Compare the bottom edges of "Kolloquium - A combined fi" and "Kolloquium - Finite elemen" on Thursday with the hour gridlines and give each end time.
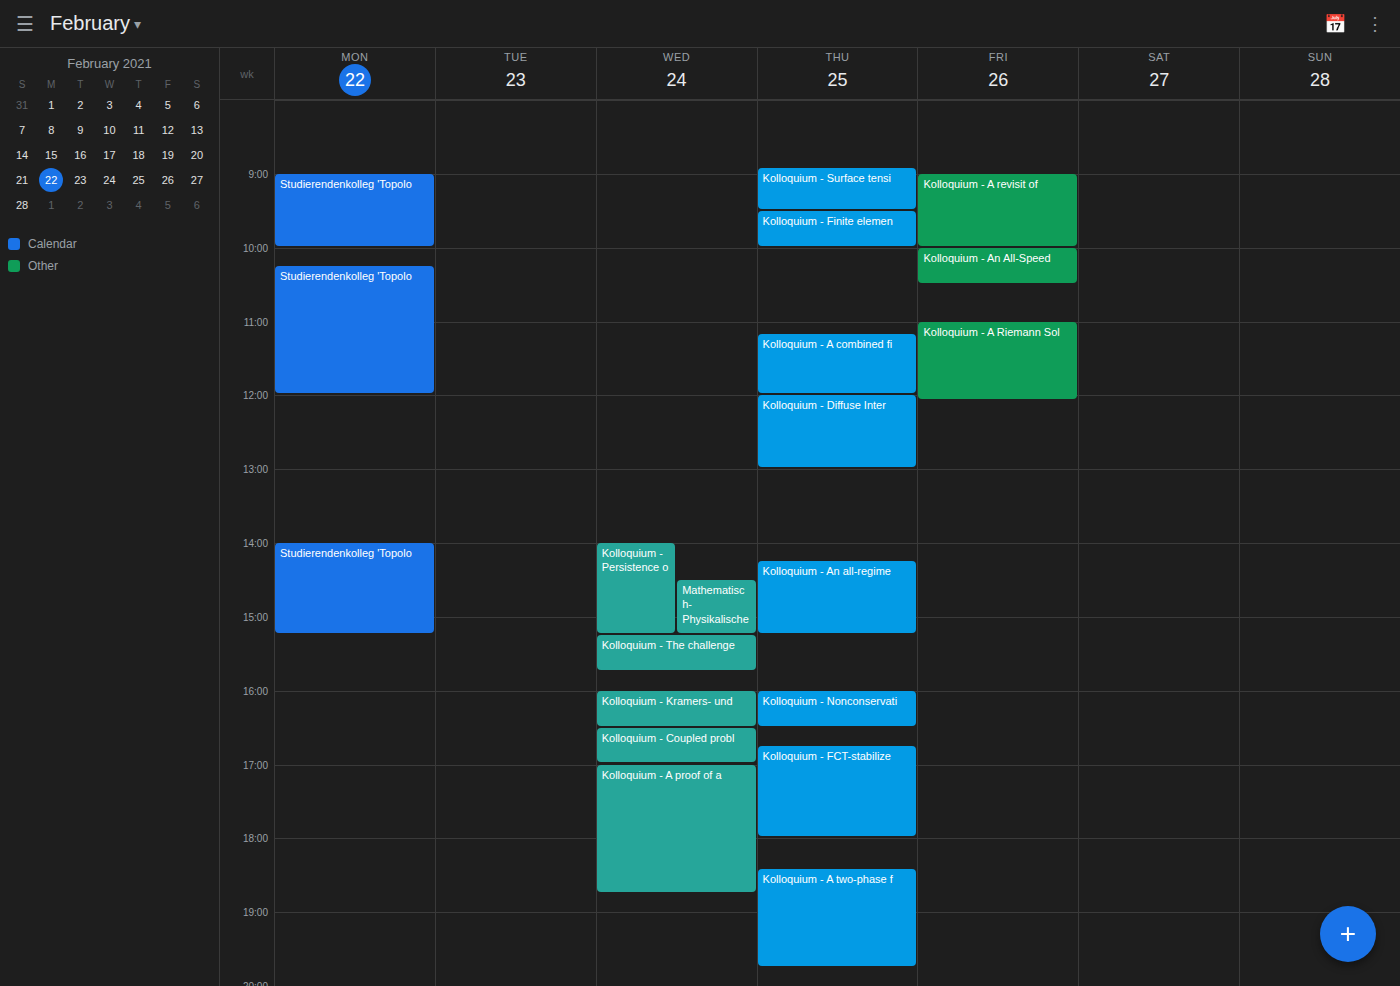
"Kolloquium - A combined fi": 12:00 PM, exactly on the 12 PM line. "Kolloquium - Finite elemen": 10:00 AM, exactly on the 10 AM line.